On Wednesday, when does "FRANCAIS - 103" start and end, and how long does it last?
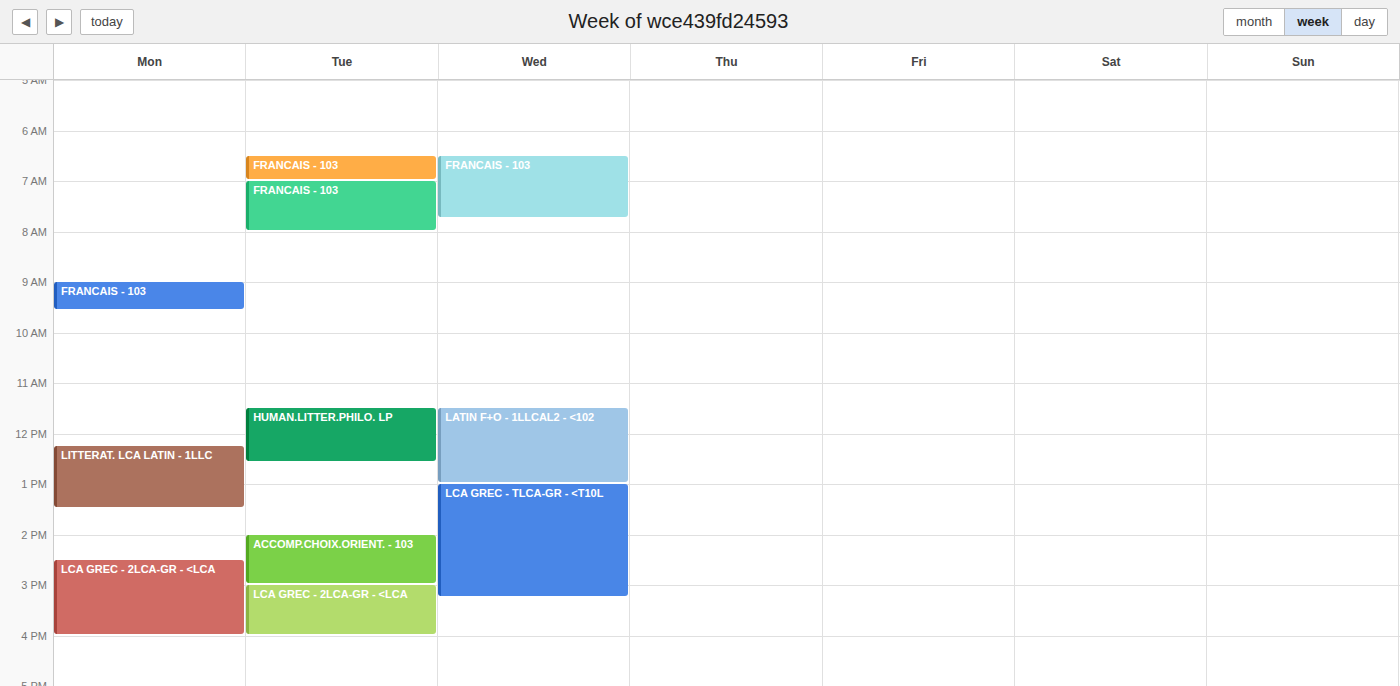
6:30 AM to 7:45 AM, 1 hour 15 minutes